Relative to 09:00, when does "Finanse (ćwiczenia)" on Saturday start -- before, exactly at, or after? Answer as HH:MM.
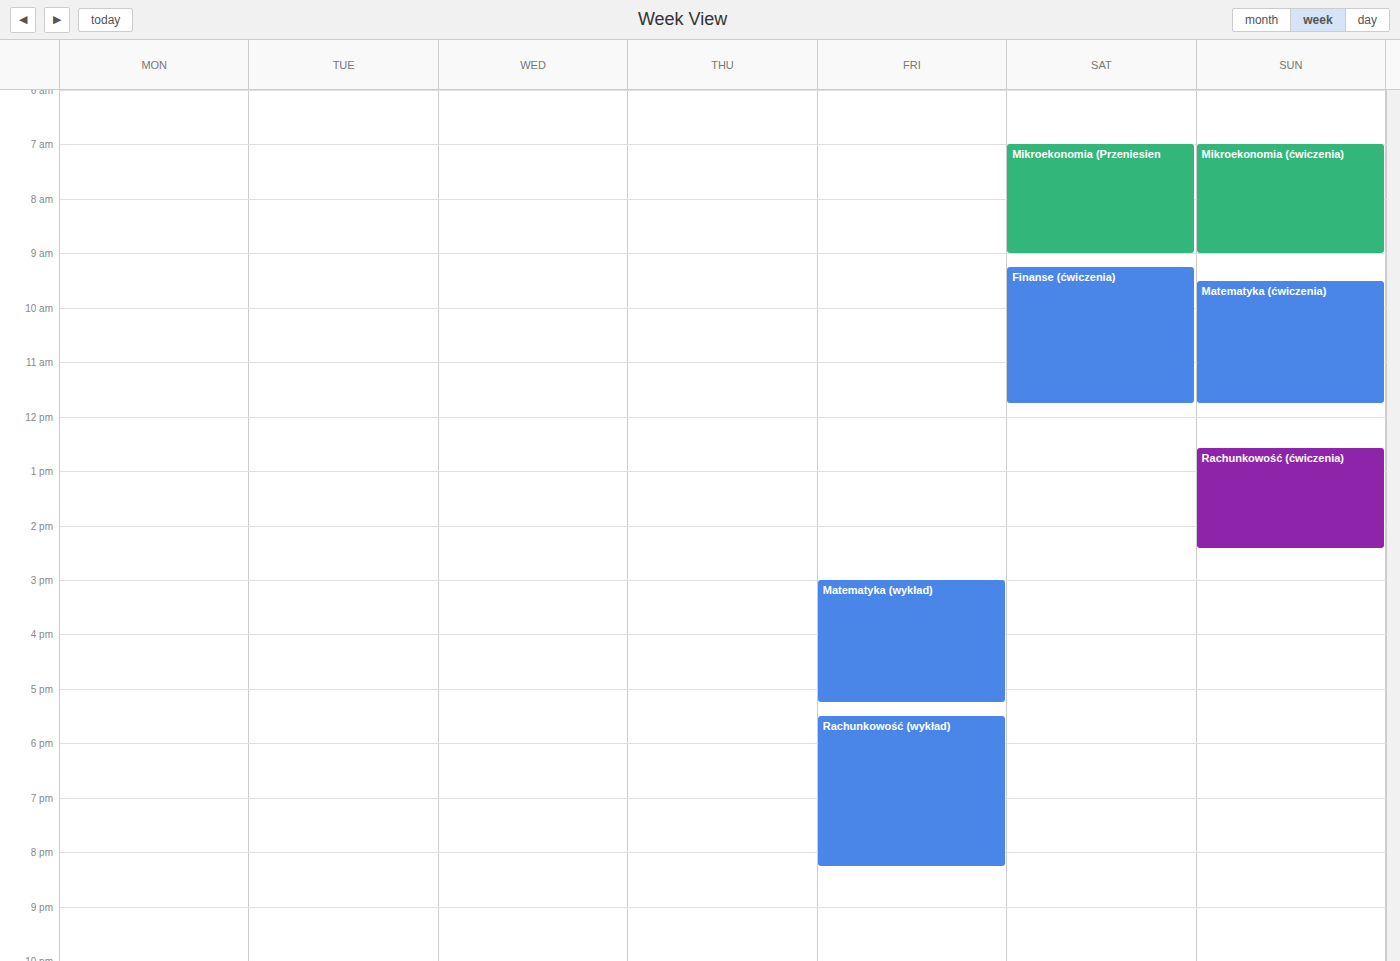
09:15 -- after 09:00, 15 minutes below the 09:00 line.